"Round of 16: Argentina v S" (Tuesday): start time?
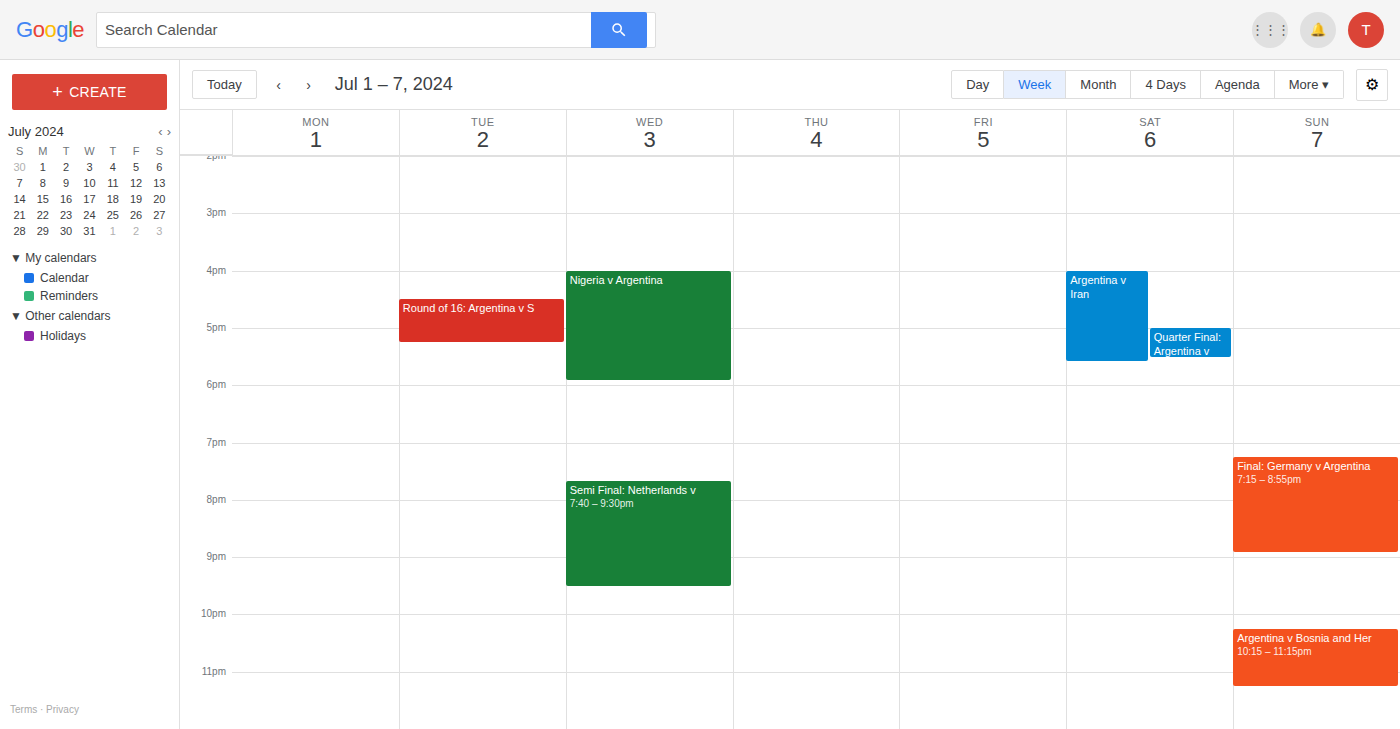
4:30 PM